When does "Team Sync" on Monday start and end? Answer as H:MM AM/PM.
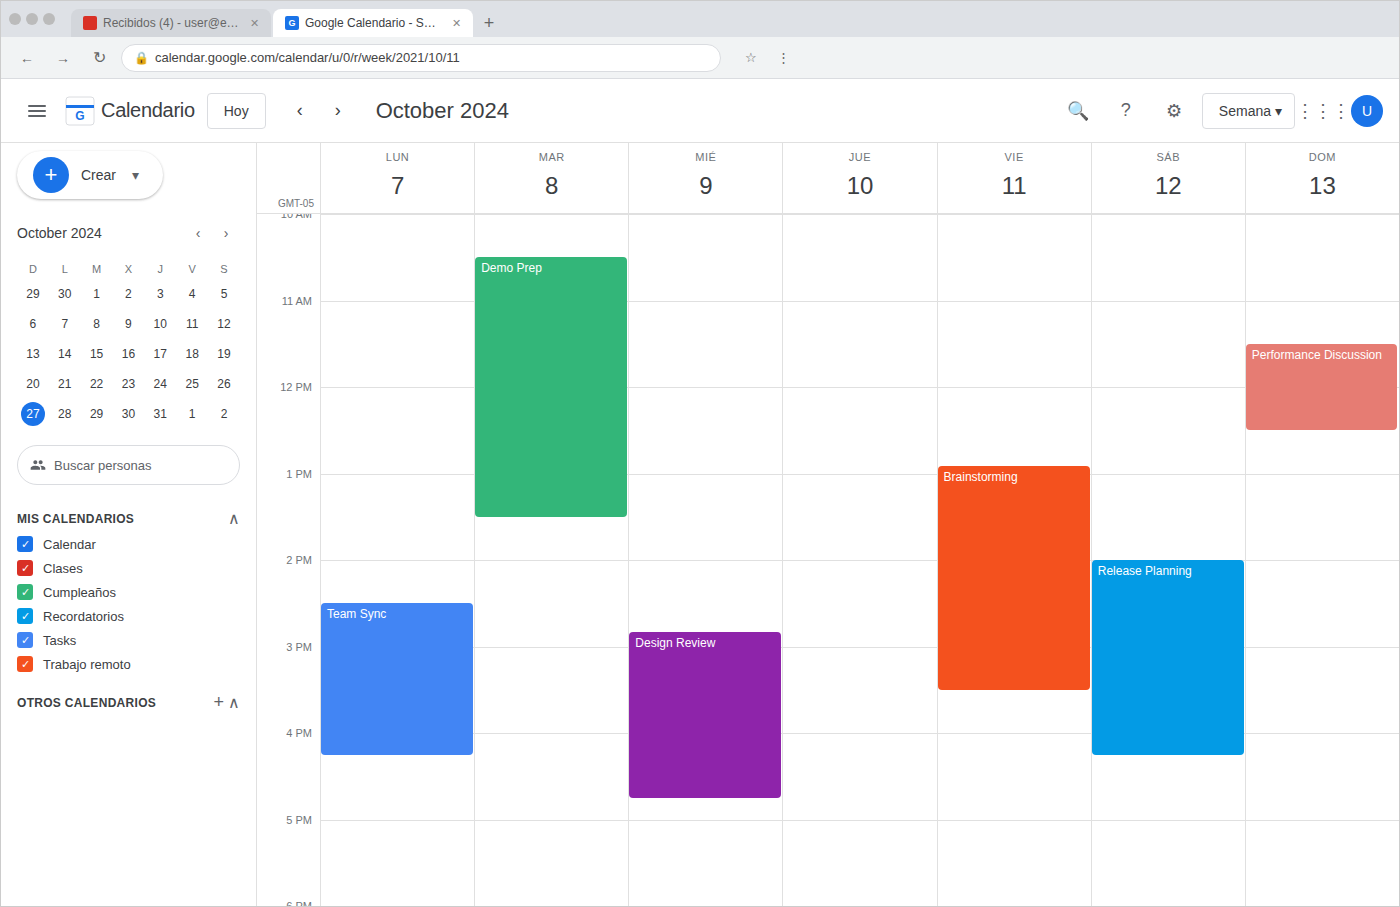
2:30 PM to 4:15 PM